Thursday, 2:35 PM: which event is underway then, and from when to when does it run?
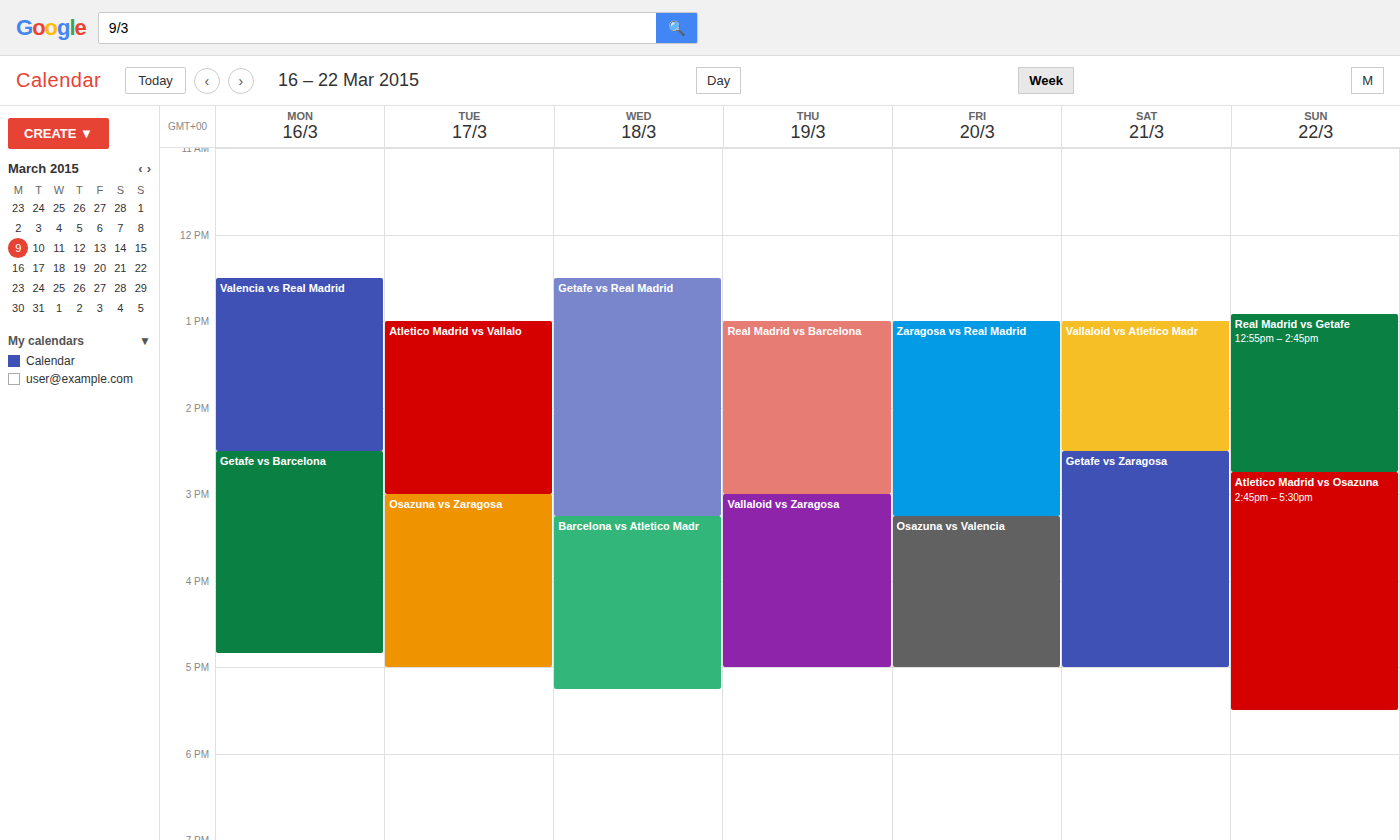
"Real Madrid vs Barcelona", 1:00 PM to 3:00 PM